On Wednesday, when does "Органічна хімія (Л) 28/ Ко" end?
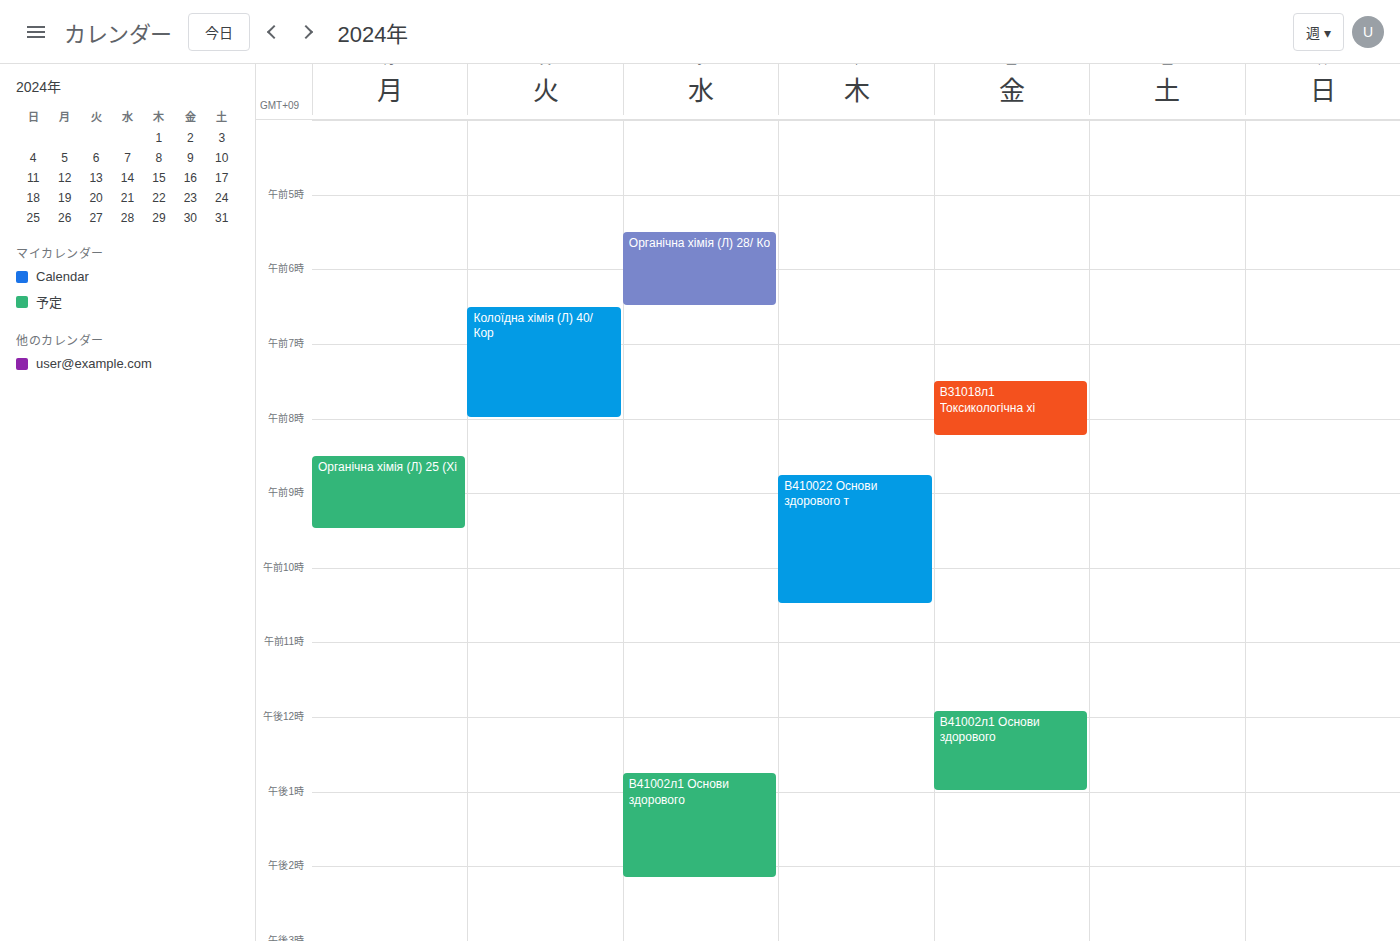
06:30